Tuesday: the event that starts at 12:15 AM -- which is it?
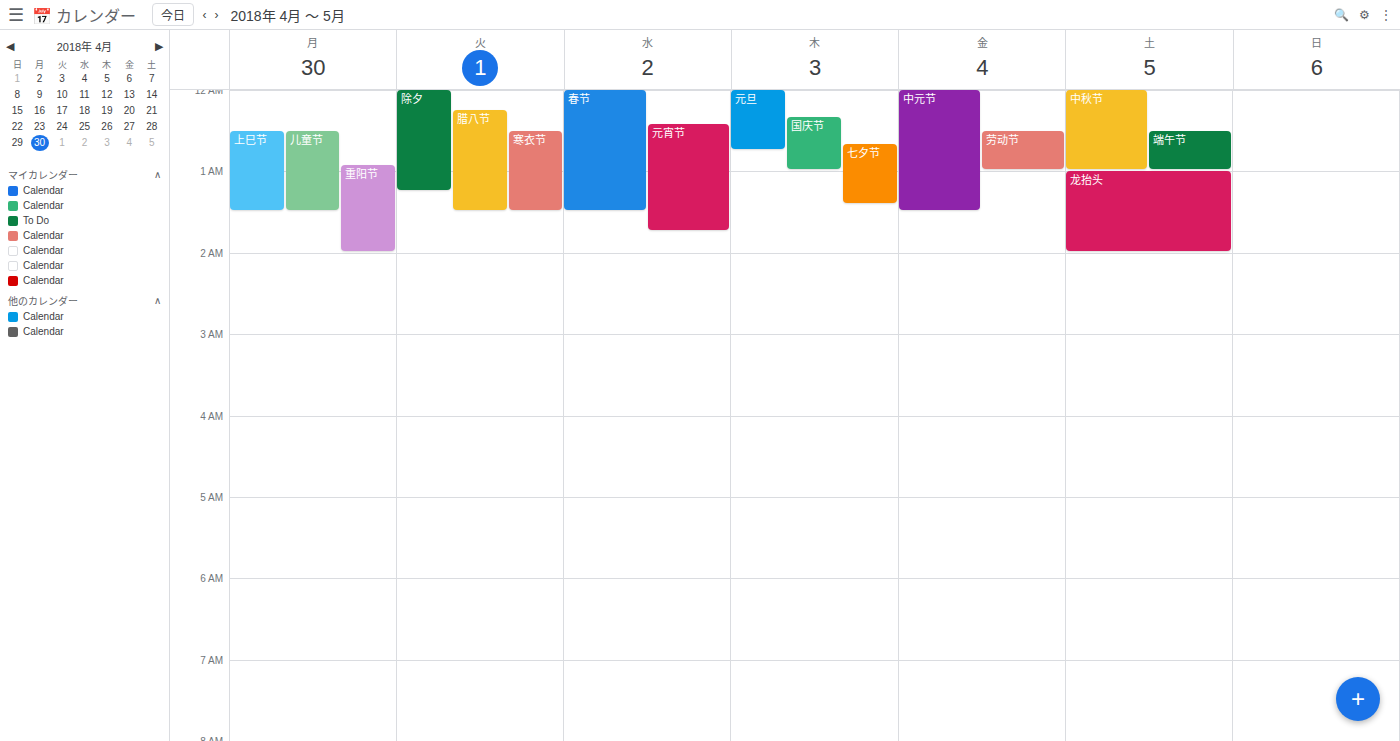
"腊八节"